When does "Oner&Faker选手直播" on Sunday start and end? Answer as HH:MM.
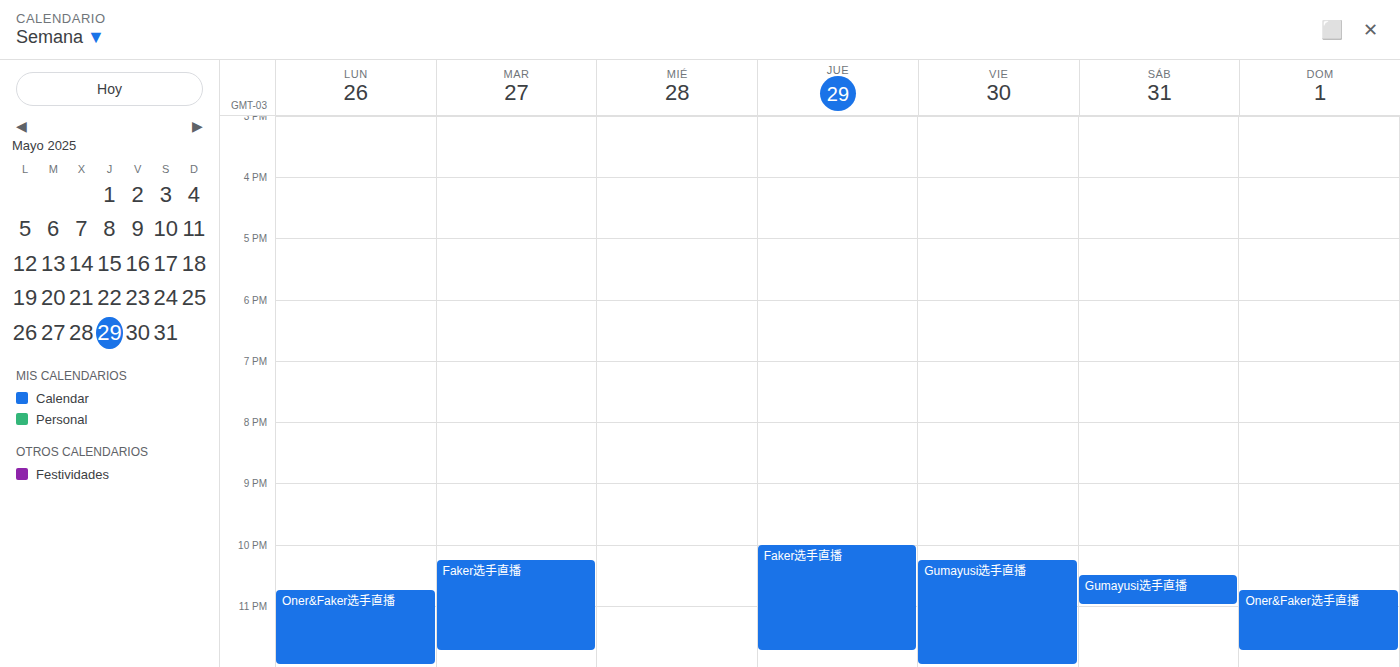
22:45 to 23:45